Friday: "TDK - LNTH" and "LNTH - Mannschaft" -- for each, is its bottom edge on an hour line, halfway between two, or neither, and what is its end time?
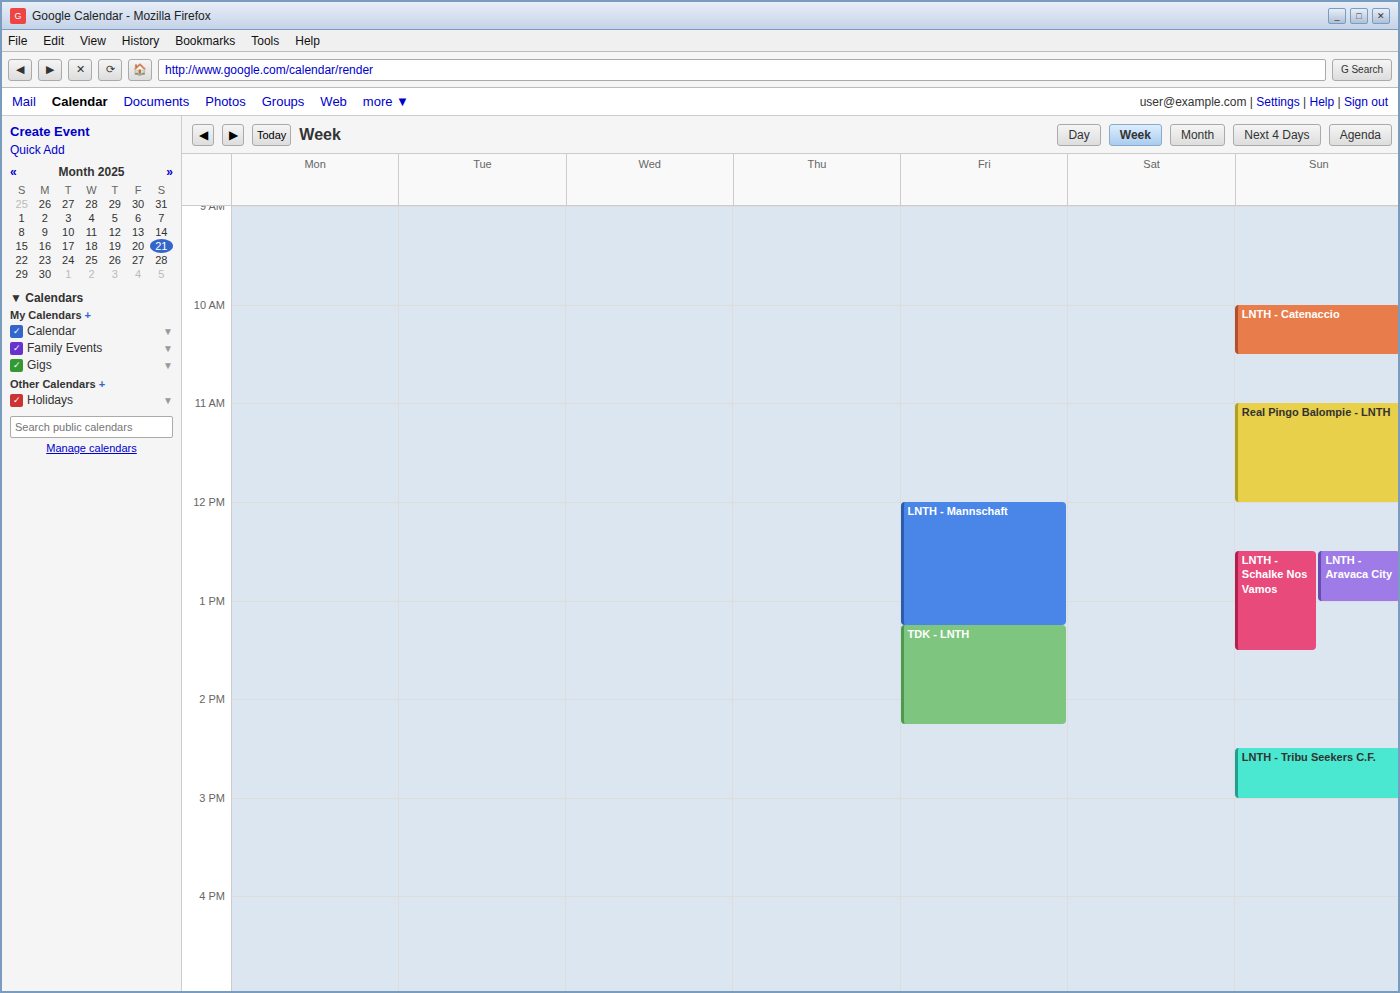
"TDK - LNTH": 2:15 PM, neither: a quarter of the way from the 2 PM line to the 3 PM line. "LNTH - Mannschaft": 1:15 PM, neither: a quarter of the way from the 1 PM line to the 2 PM line.